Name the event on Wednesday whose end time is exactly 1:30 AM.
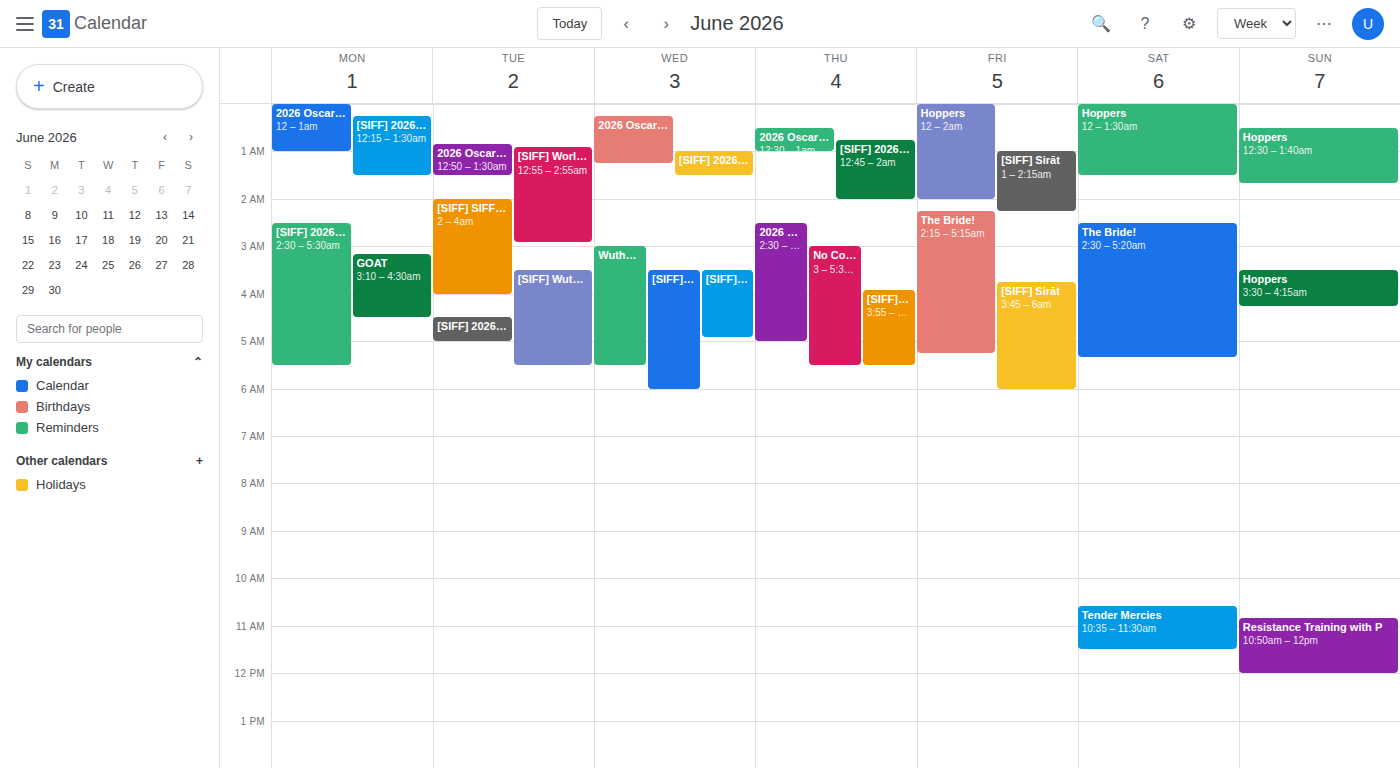
"[SIFF] 2026 Oscar Nominate"